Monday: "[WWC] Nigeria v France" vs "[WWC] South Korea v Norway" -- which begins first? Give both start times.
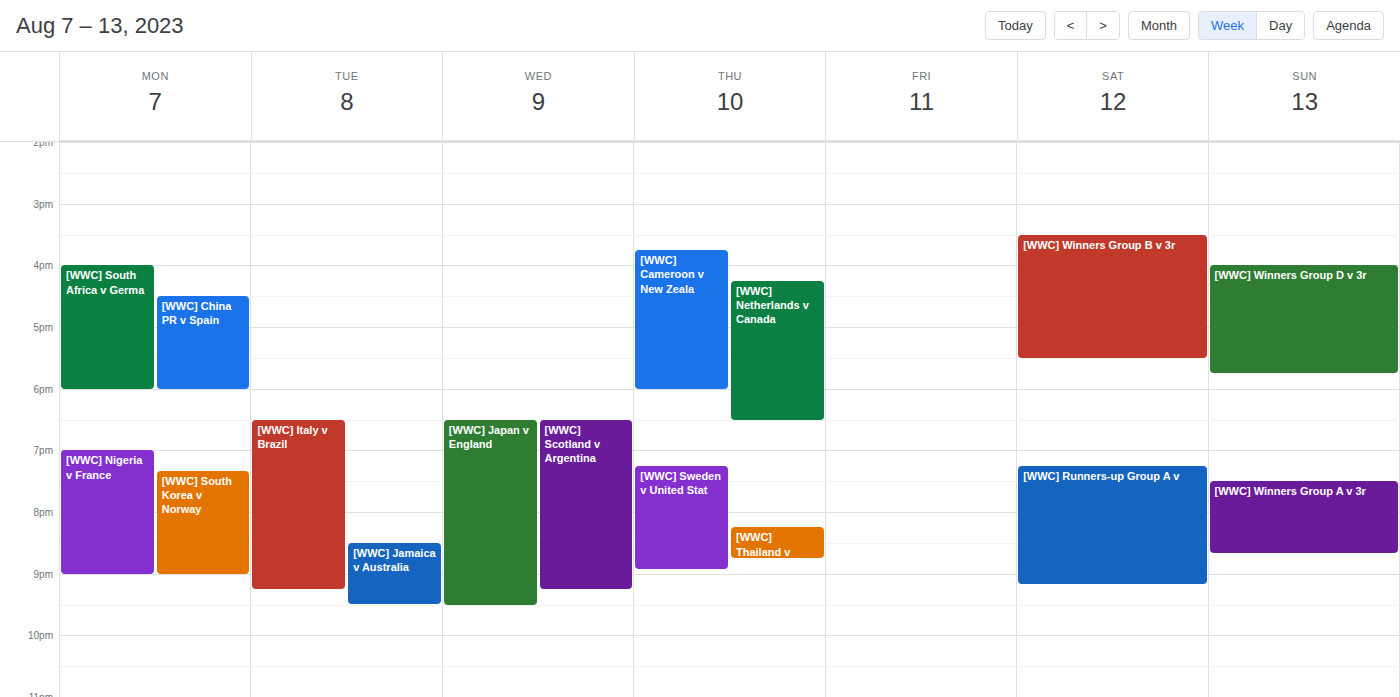
"[WWC] Nigeria v France" 7:00 PM; "[WWC] South Korea v Norway" 7:20 PM.